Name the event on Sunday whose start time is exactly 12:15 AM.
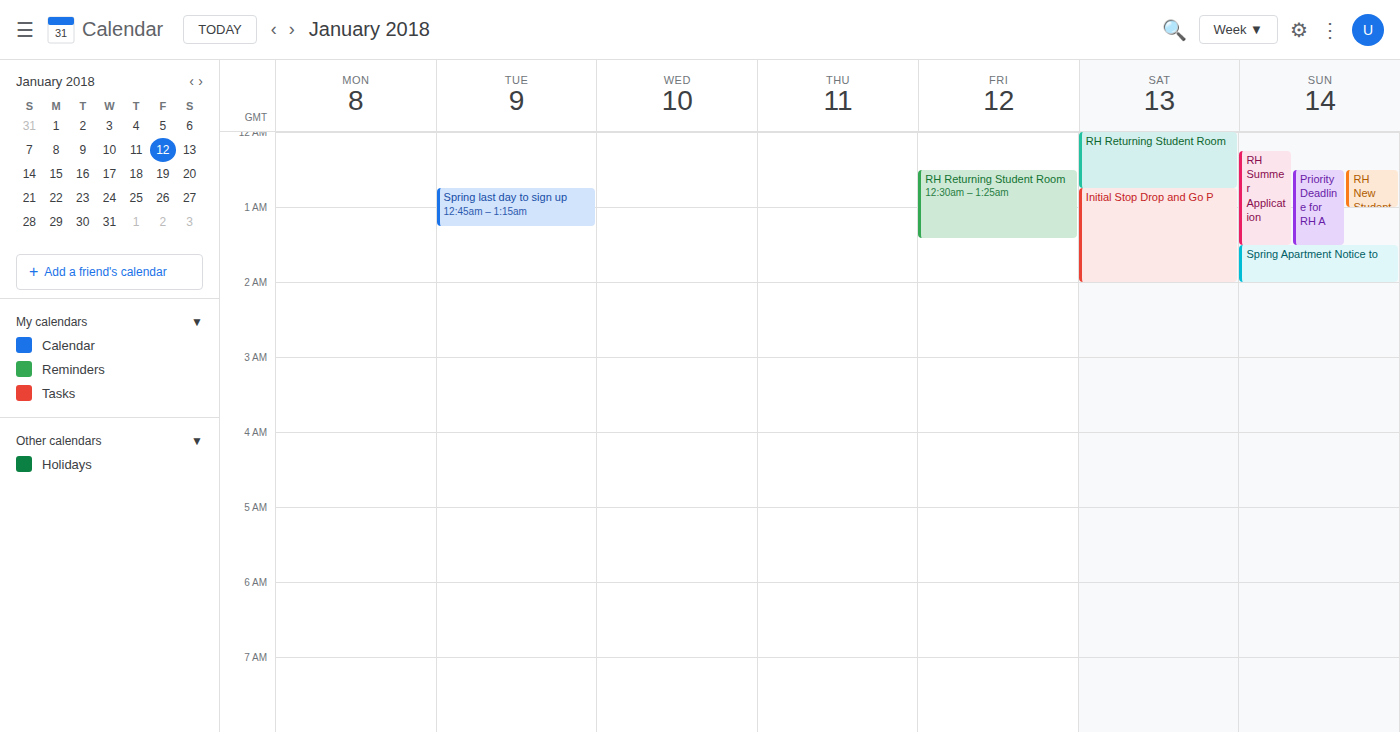
"RH Summer Application"